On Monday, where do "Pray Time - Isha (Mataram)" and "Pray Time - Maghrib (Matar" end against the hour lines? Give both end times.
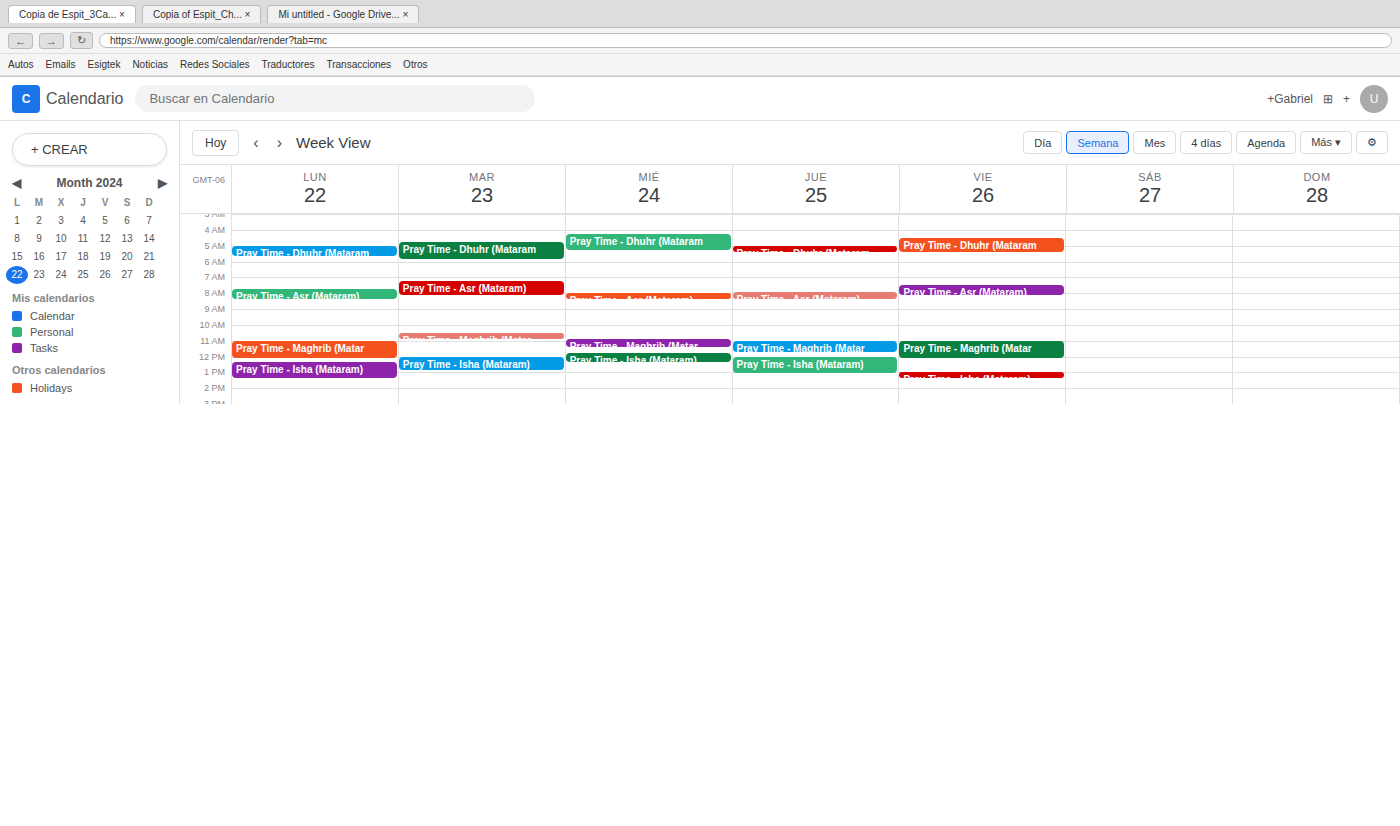
"Pray Time - Isha (Mataram)": 1:30 PM, halfway between the 1 PM and 2 PM lines. "Pray Time - Maghrib (Matar": 12:15 PM, neither: a quarter of the way from the 12 PM line to the 1 PM line.